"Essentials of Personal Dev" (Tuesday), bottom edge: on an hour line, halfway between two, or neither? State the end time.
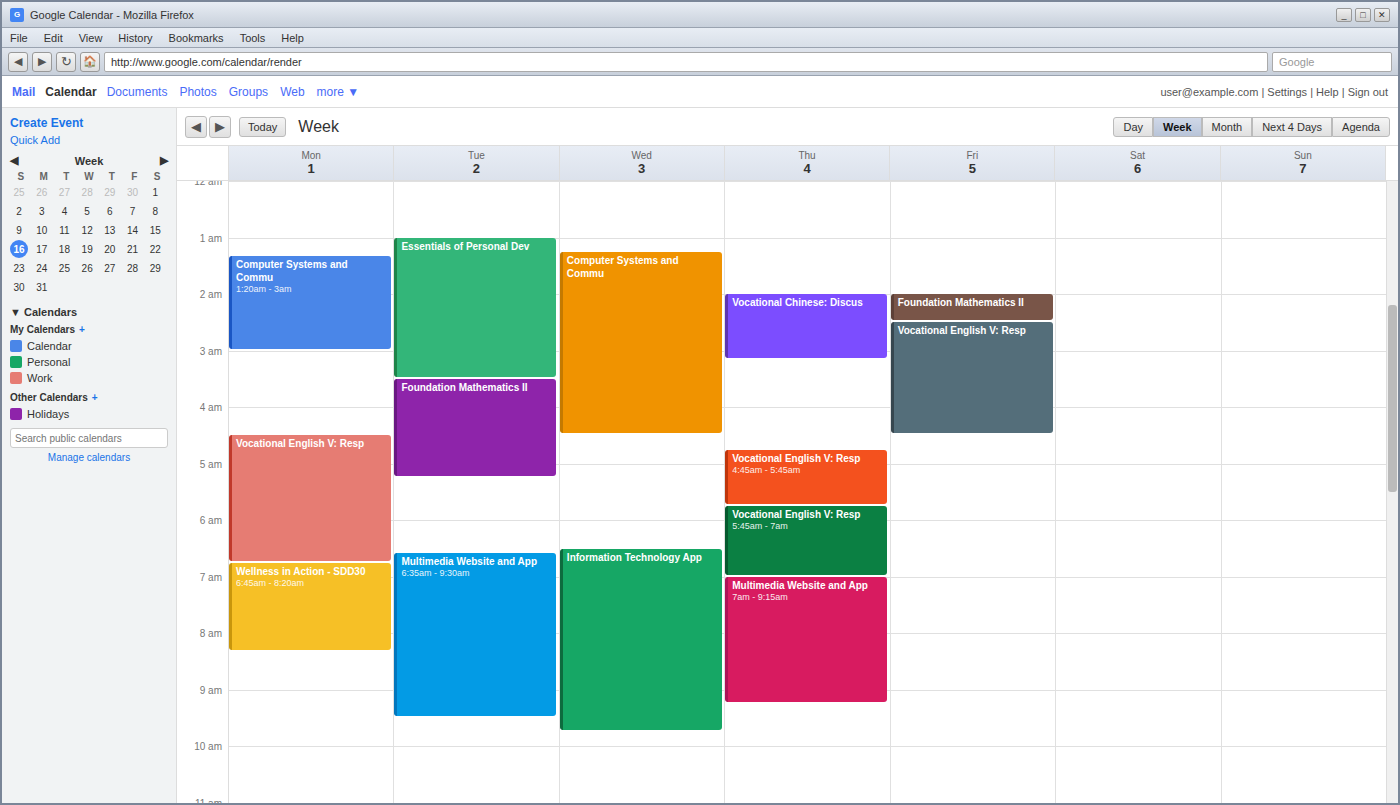
3:30 AM -- halfway between the 3 AM and 4 AM lines.